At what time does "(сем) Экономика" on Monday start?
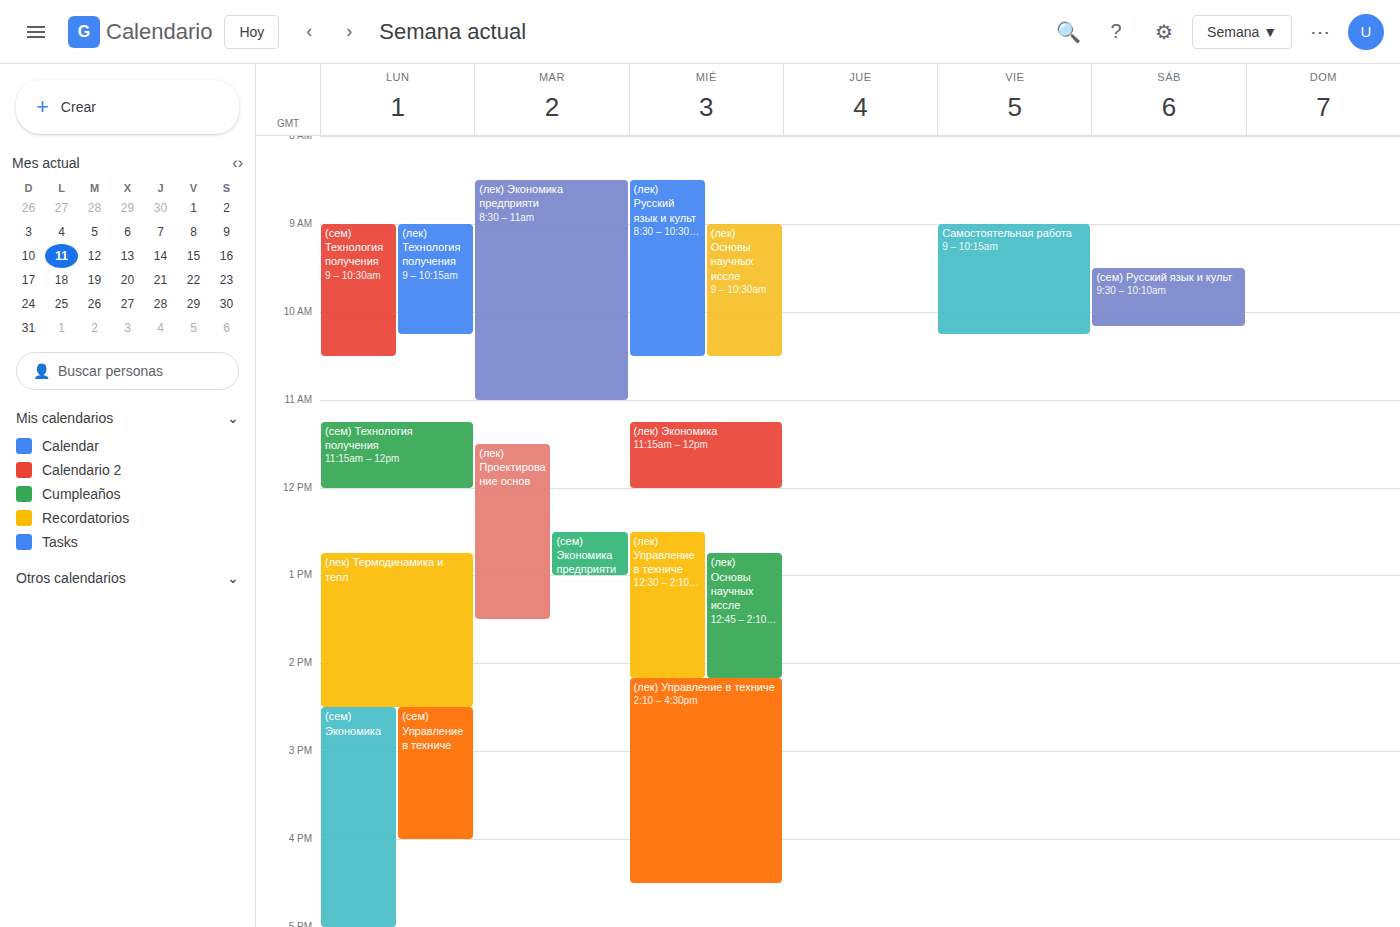
2:30 PM